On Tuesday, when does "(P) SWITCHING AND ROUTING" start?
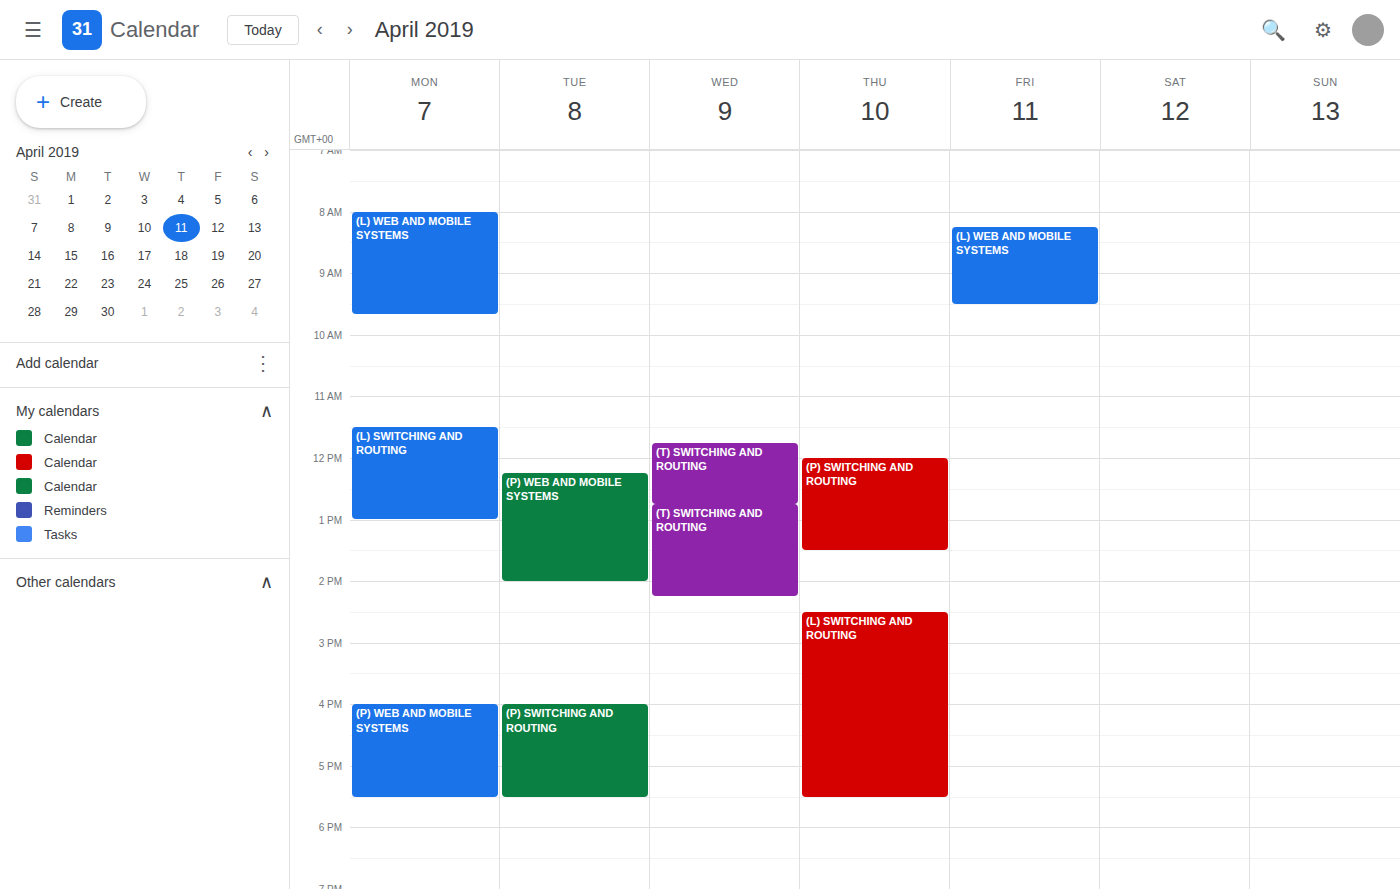
4:00 PM